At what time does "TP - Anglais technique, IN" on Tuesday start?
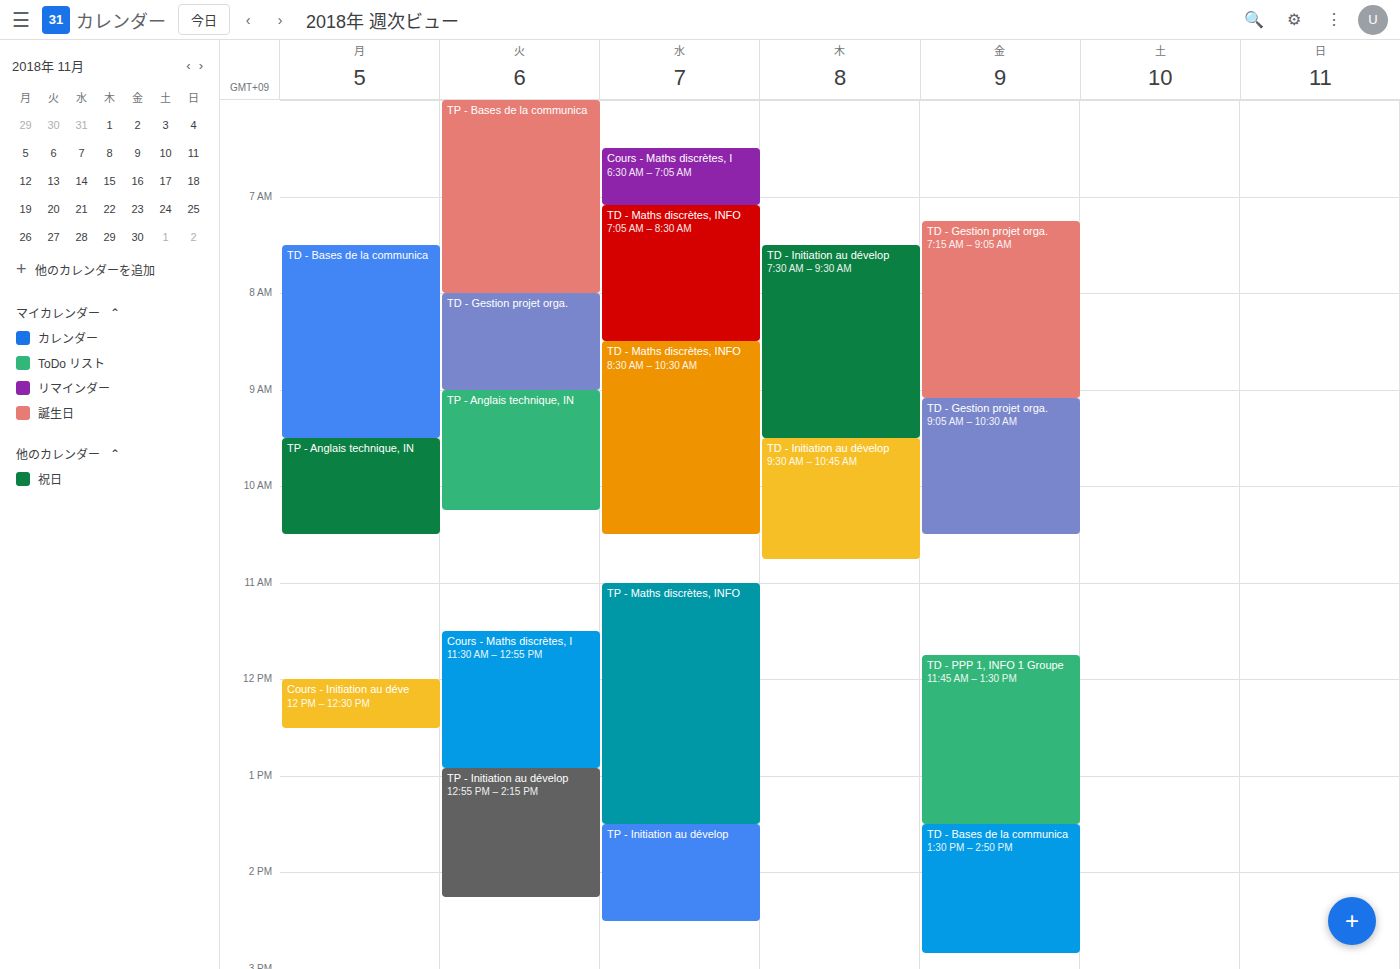
9:00 AM